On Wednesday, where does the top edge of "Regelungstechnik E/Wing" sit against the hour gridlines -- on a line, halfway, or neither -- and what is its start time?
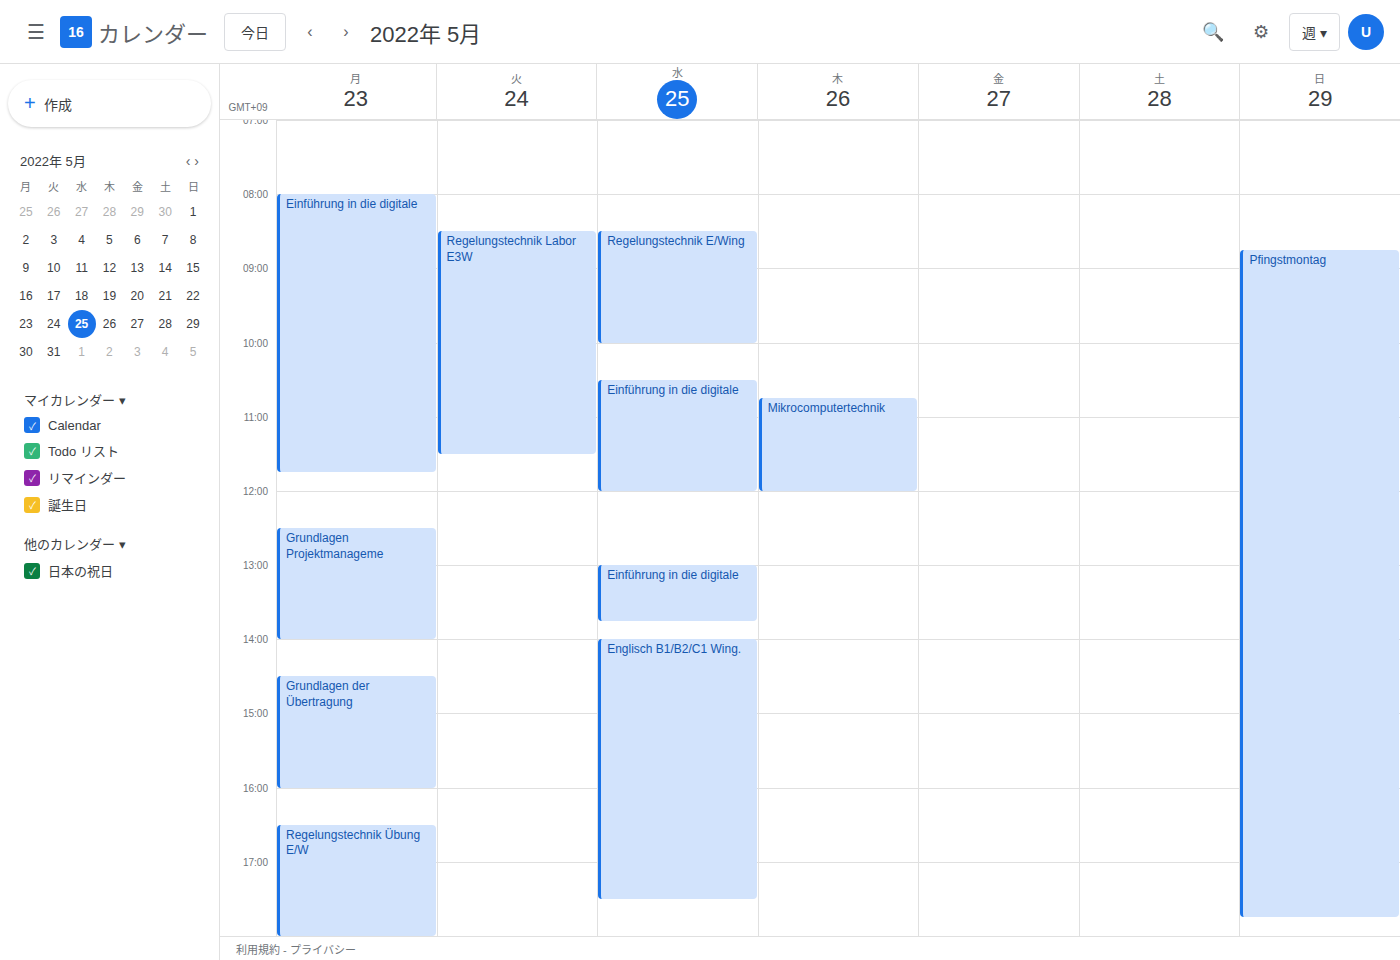
8:30 AM -- halfway between the 8 AM and 9 AM lines.